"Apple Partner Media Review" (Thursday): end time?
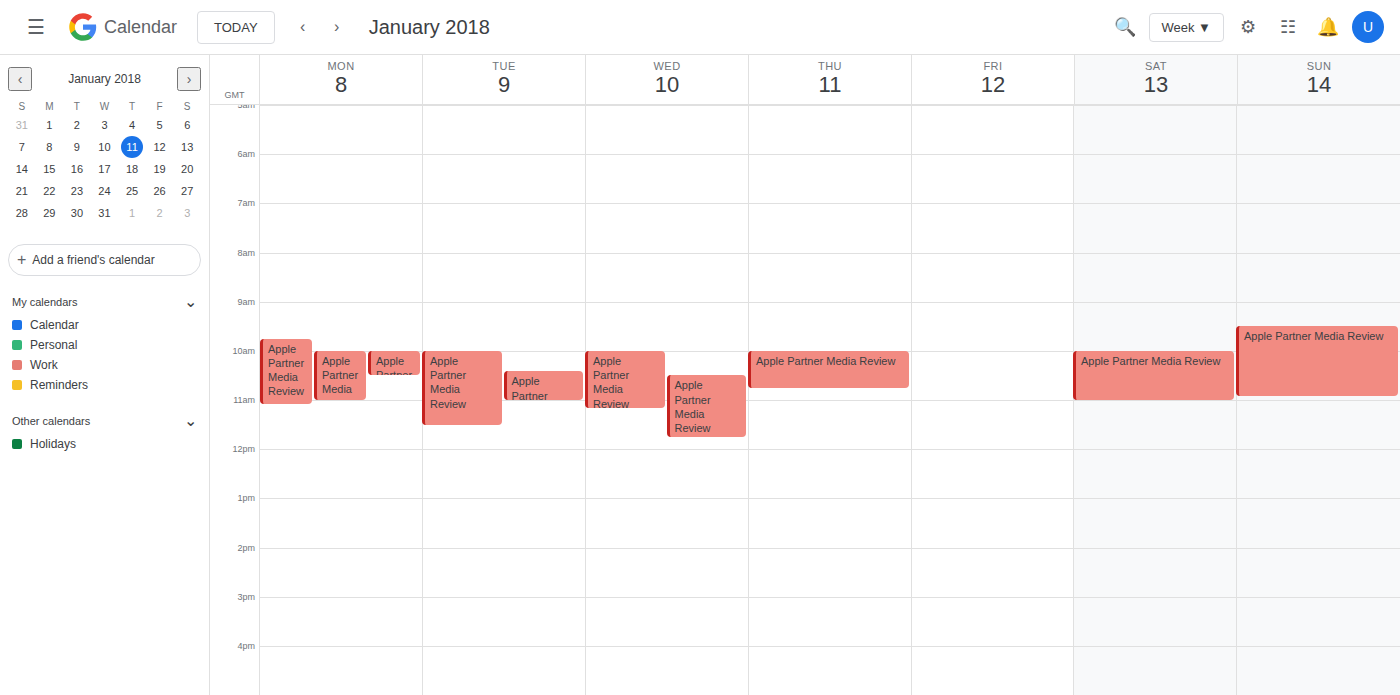
10:45